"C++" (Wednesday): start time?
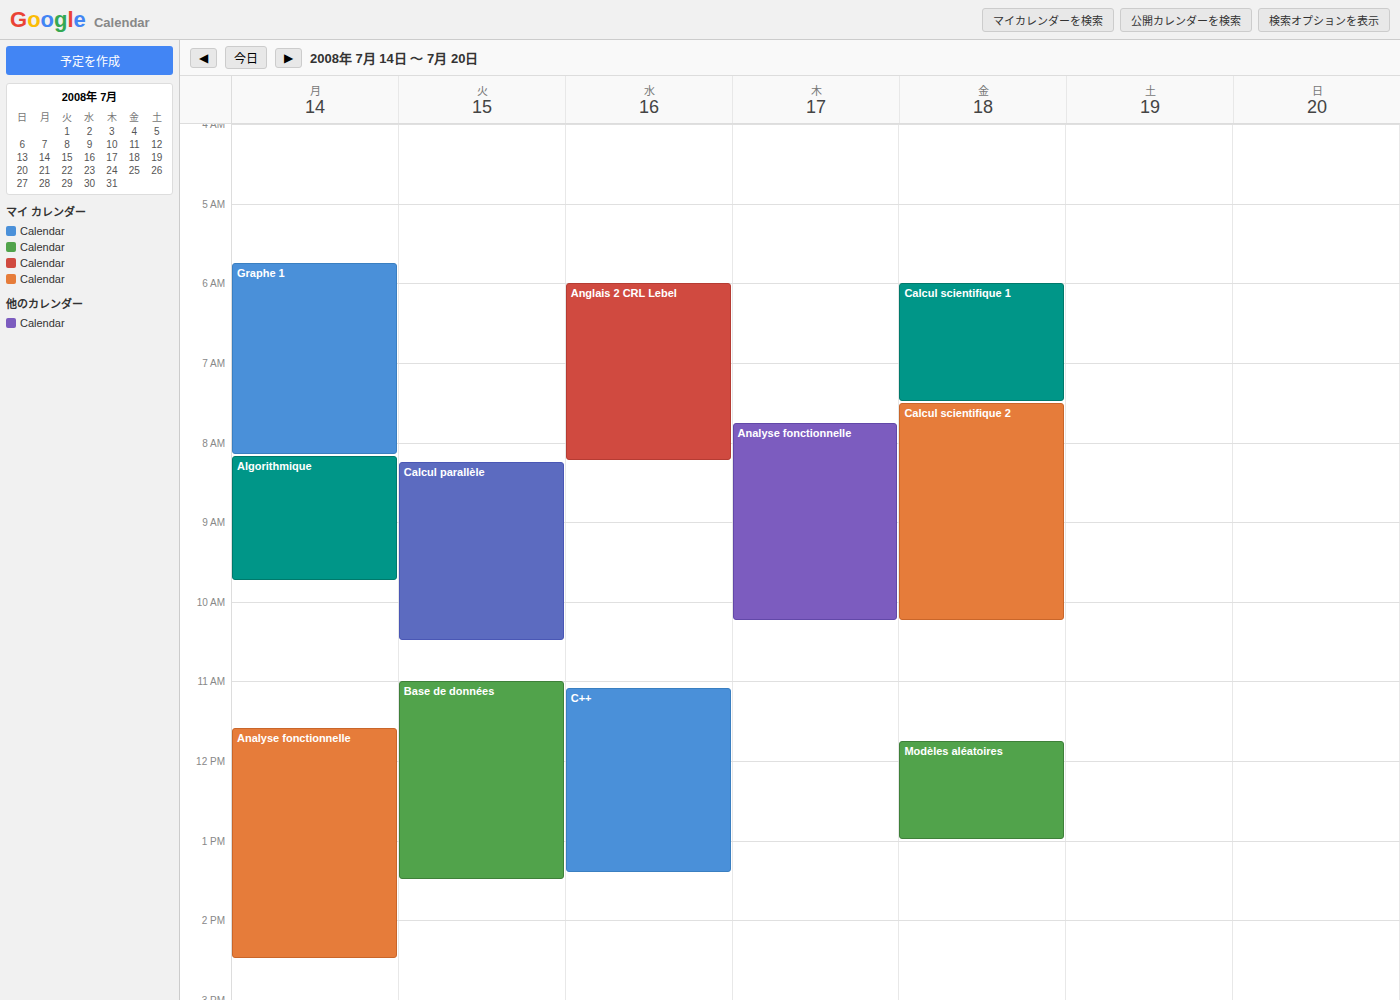
11:05 AM